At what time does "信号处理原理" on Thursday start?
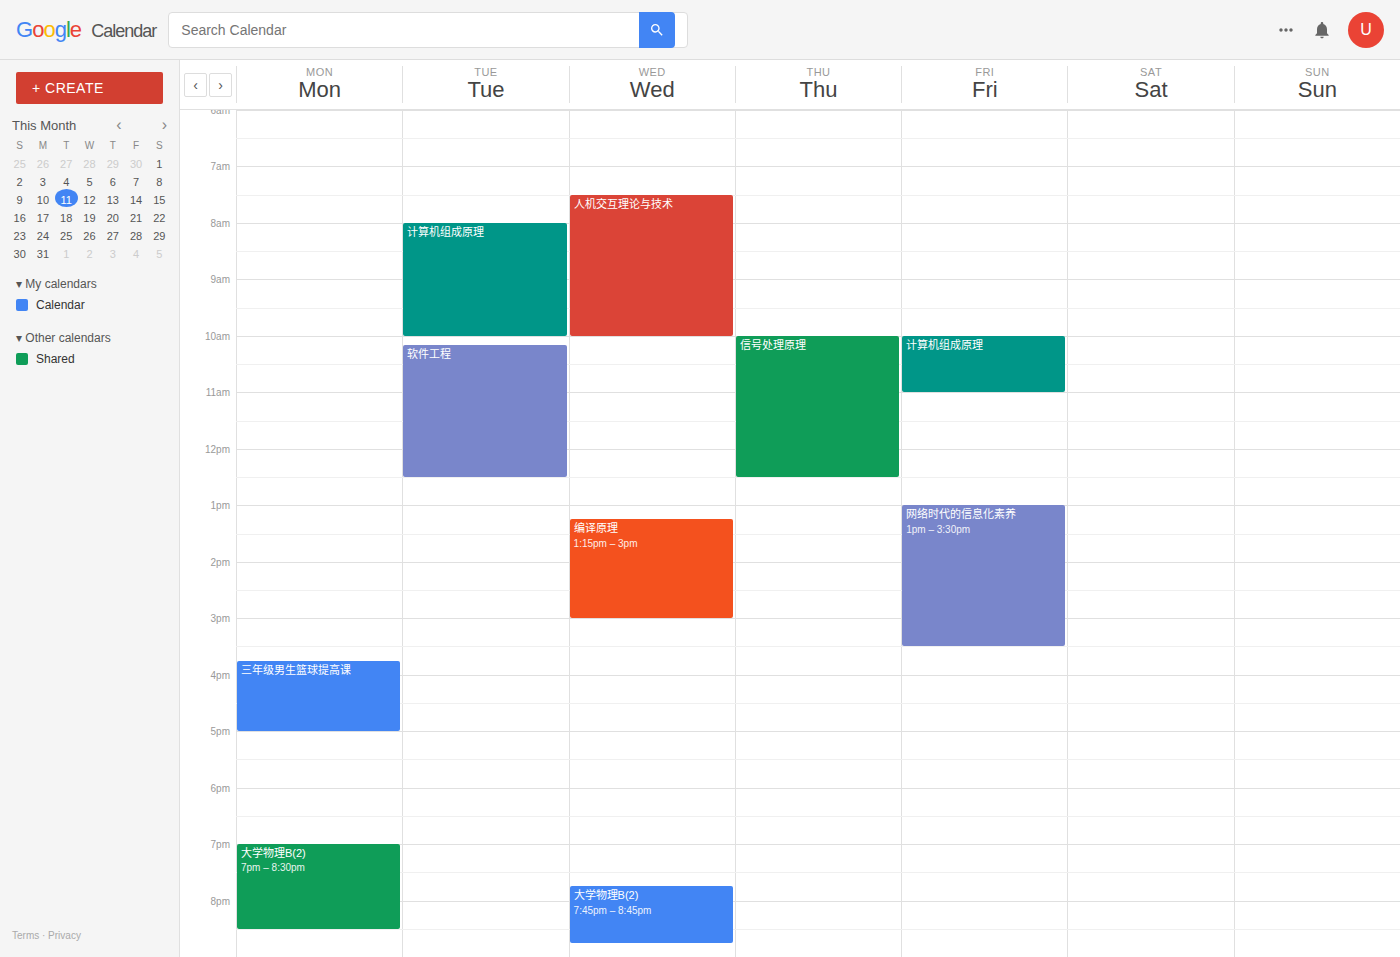
10:00 AM